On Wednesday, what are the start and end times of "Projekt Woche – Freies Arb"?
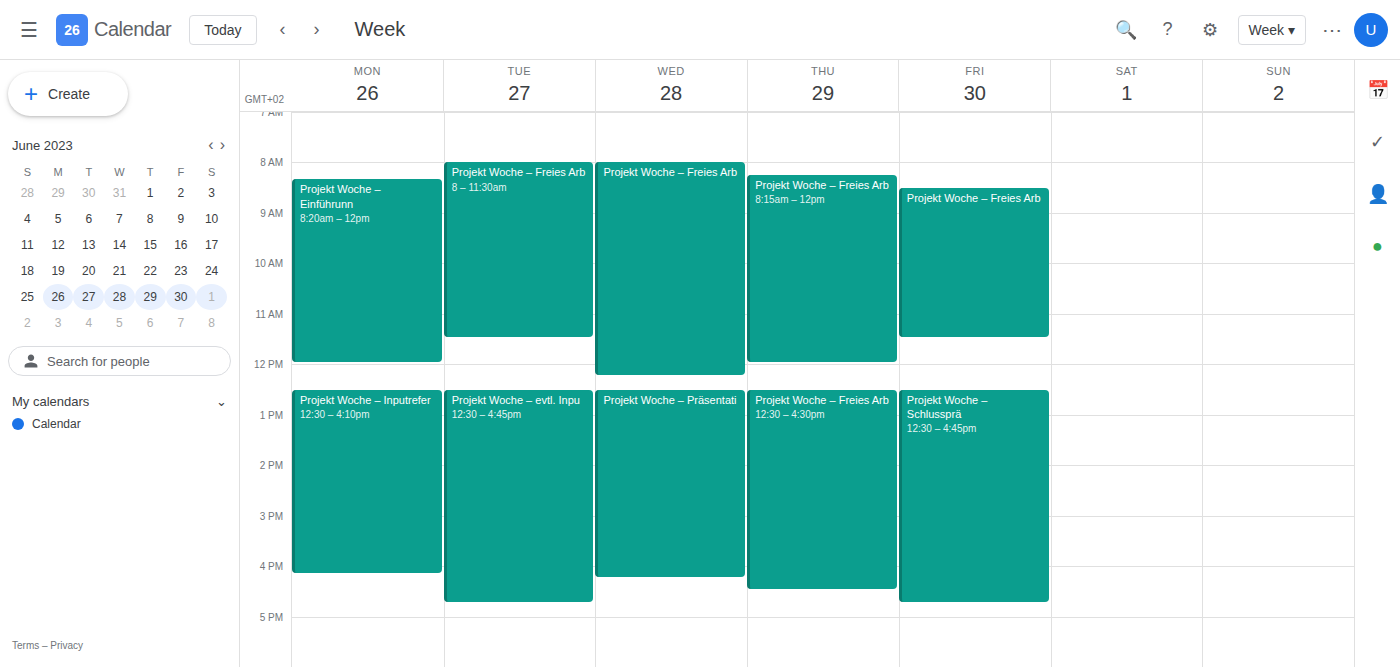
8:00 AM to 12:15 PM